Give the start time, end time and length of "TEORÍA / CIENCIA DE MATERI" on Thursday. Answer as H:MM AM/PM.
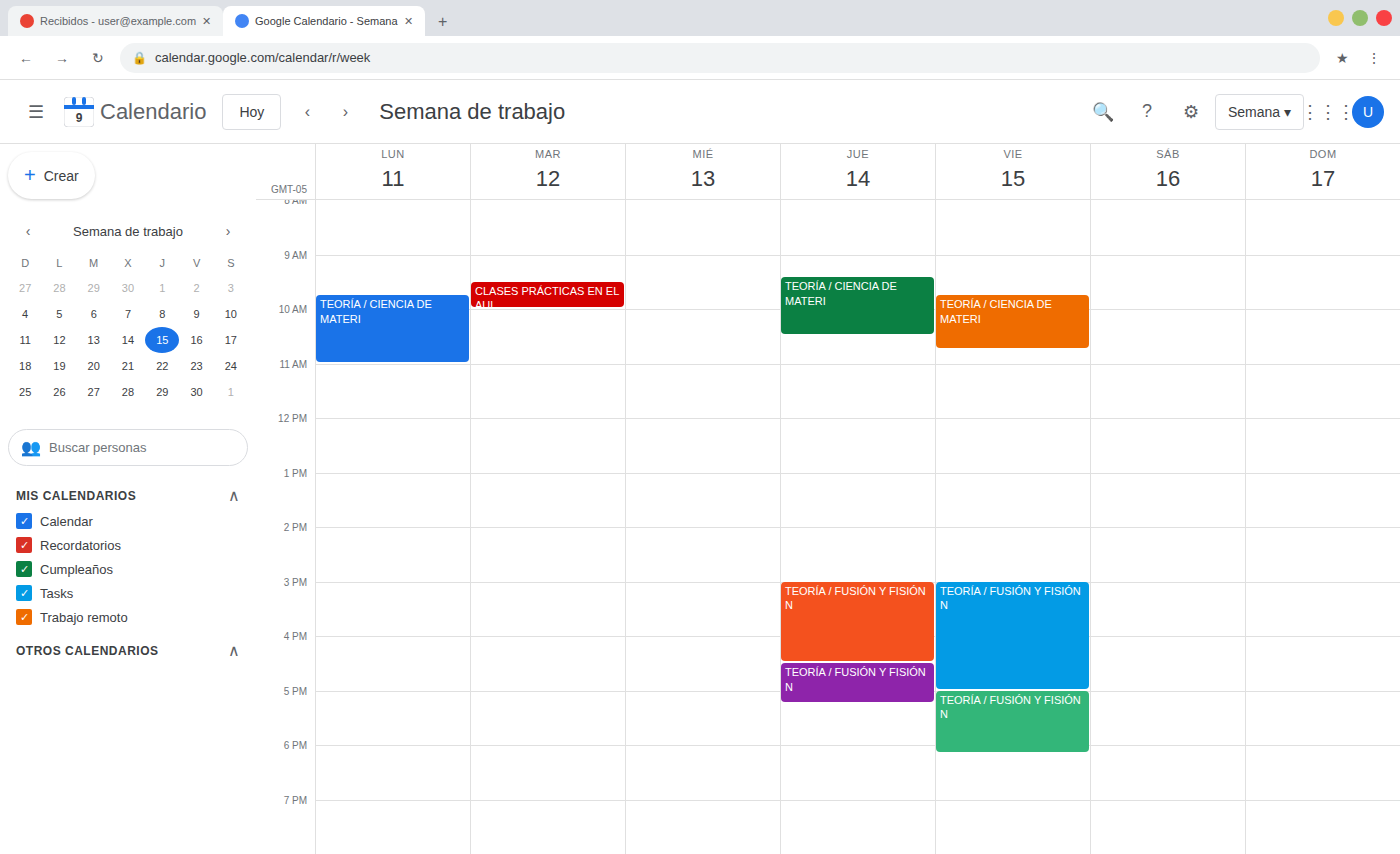
9:25 AM to 10:30 AM, 1 hour 5 minutes